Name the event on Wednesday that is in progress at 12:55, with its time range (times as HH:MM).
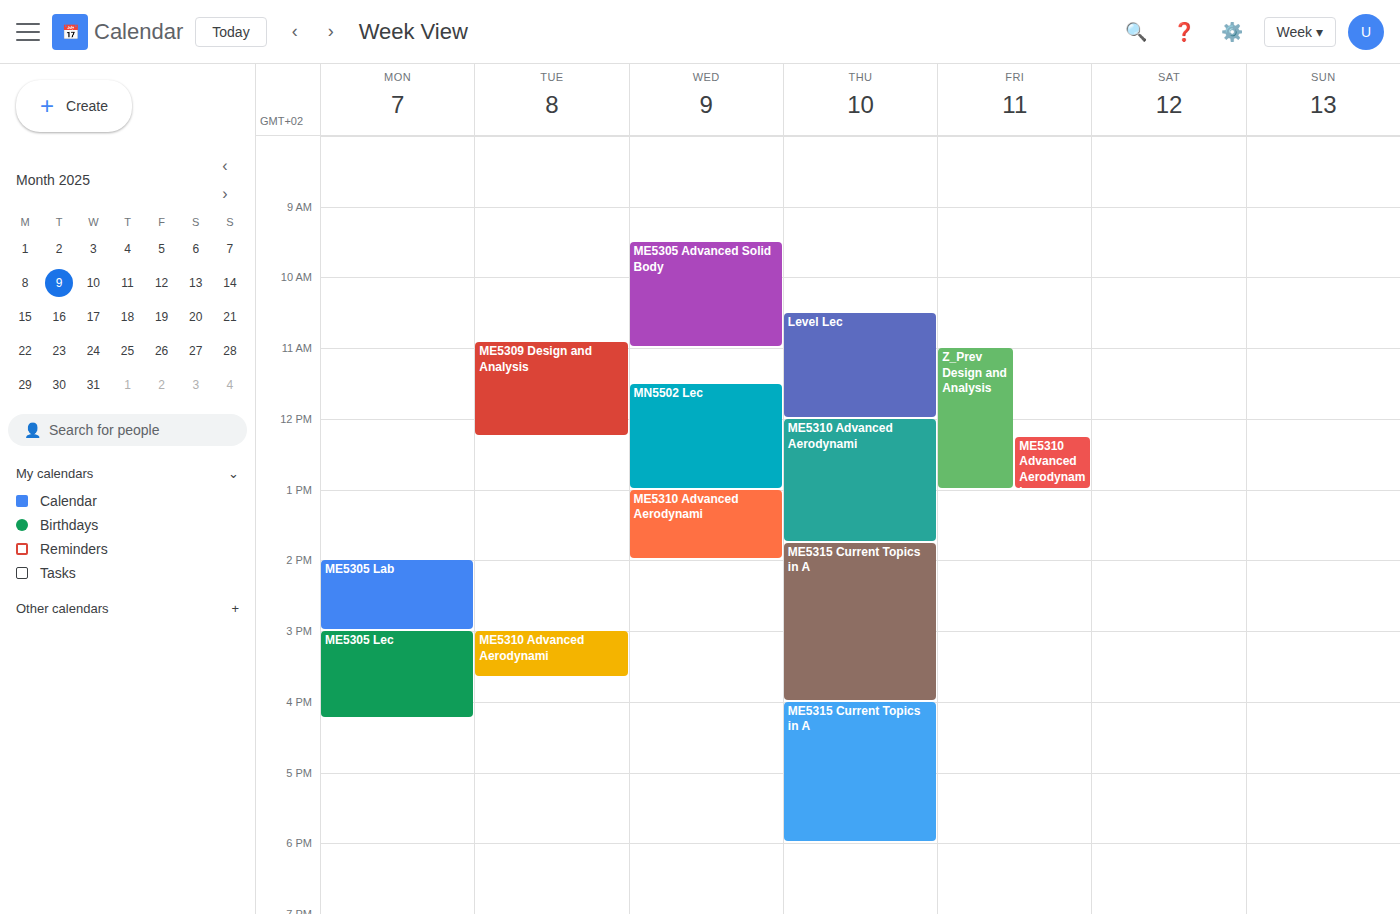
"MN5502 Lec", 11:30 to 13:00